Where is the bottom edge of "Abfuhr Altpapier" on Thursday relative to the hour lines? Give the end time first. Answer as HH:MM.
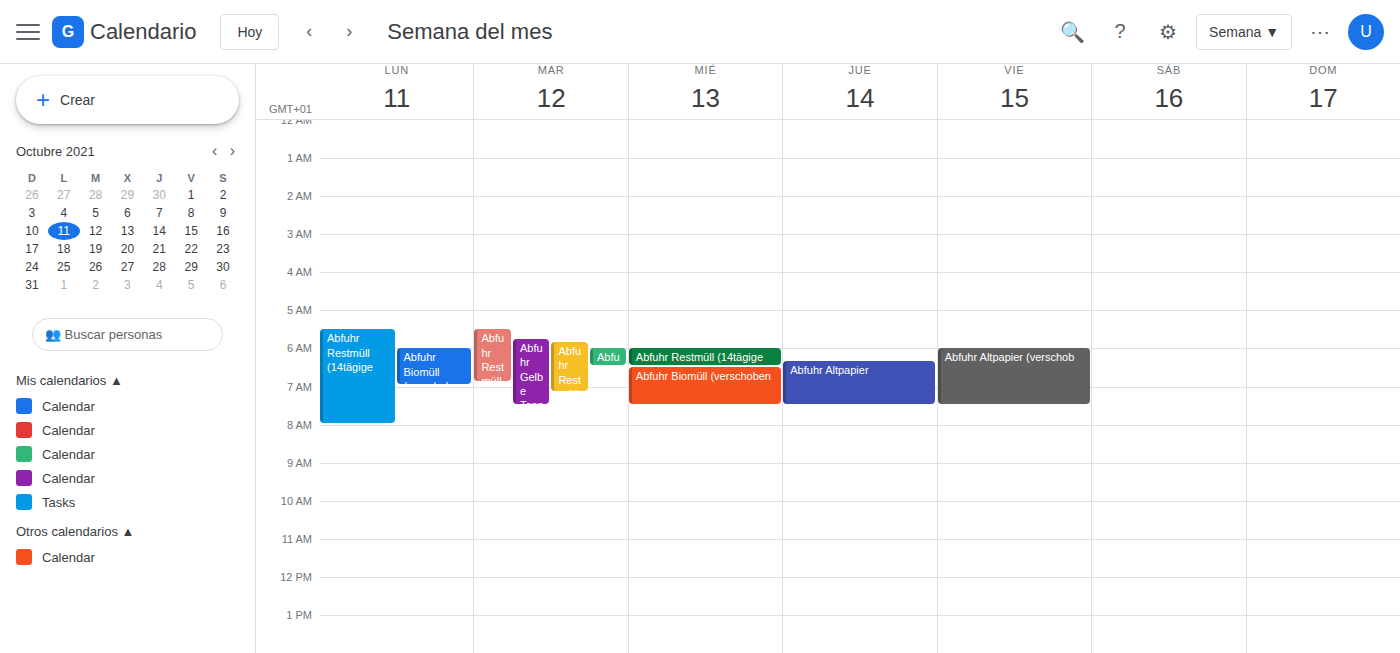
07:30 -- halfway between the 07:00 and 08:00 lines.